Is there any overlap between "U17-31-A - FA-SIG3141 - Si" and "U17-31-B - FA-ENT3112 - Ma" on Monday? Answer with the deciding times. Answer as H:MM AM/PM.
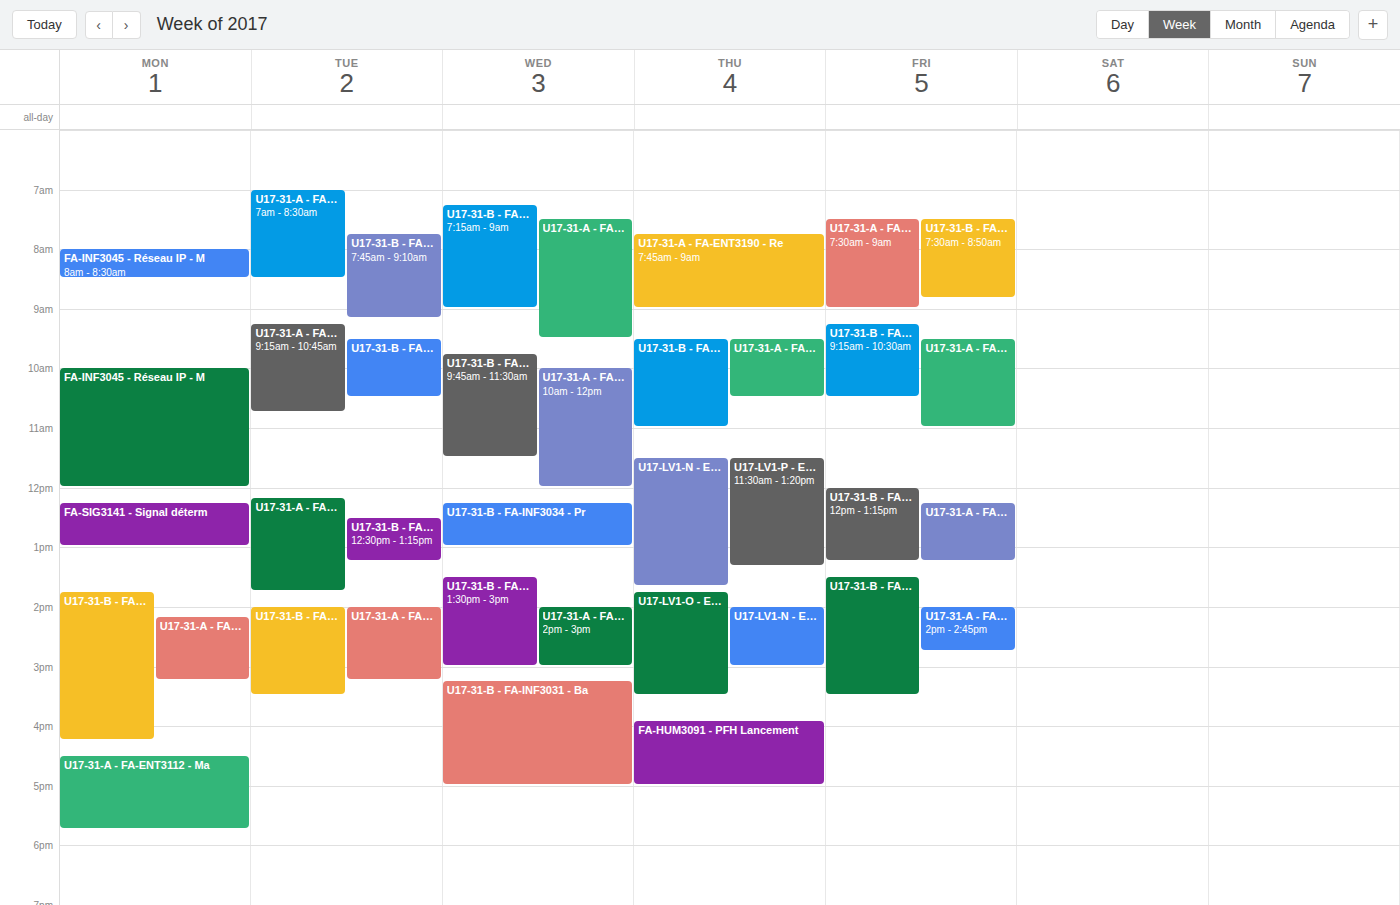
"U17-31-A - FA-SIG3141 - Si" runs 2:10 PM to 3:15 PM, inside "U17-31-B - FA-ENT3112 - Ma" -- they overlap.